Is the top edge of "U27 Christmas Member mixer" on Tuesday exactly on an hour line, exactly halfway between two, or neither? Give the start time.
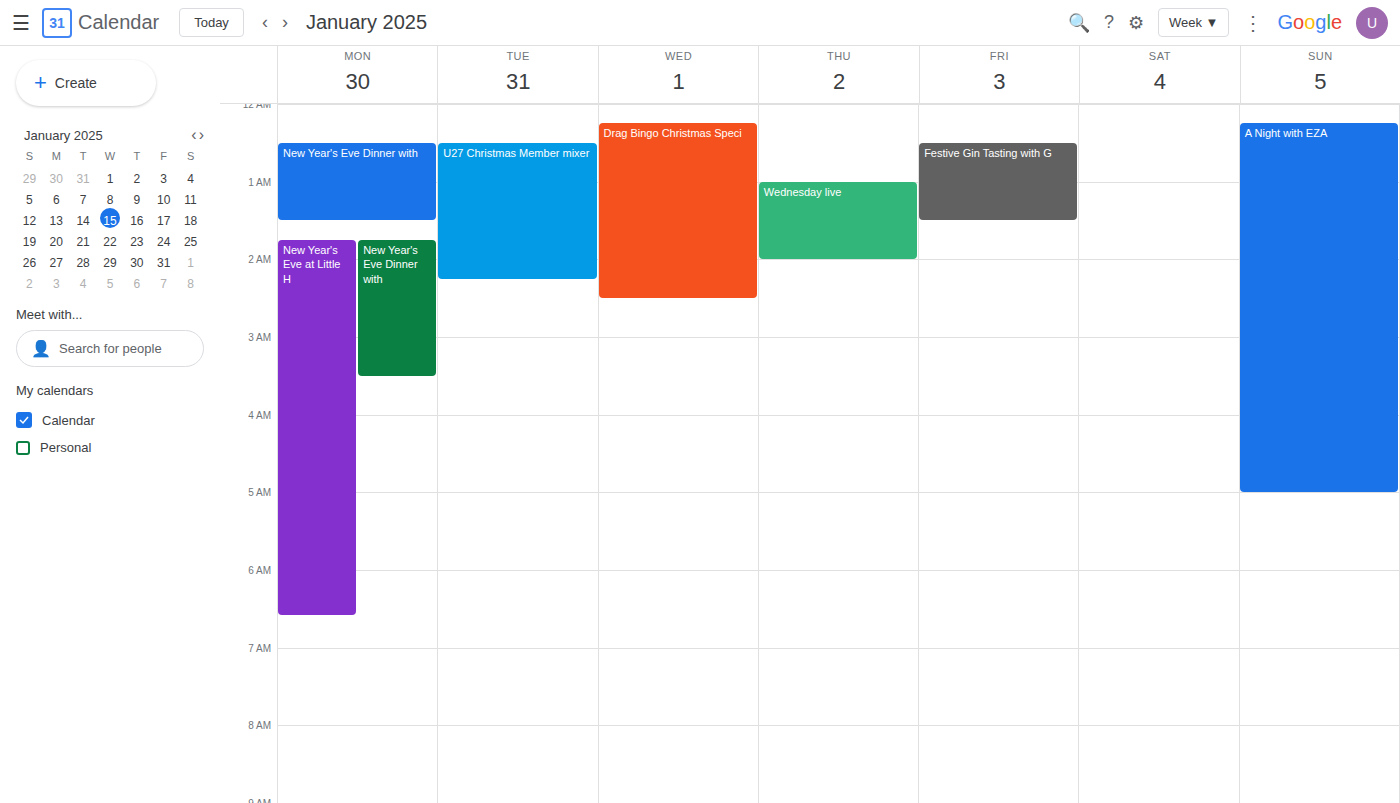
12:30 AM -- halfway between the 12 AM and 1 AM lines.